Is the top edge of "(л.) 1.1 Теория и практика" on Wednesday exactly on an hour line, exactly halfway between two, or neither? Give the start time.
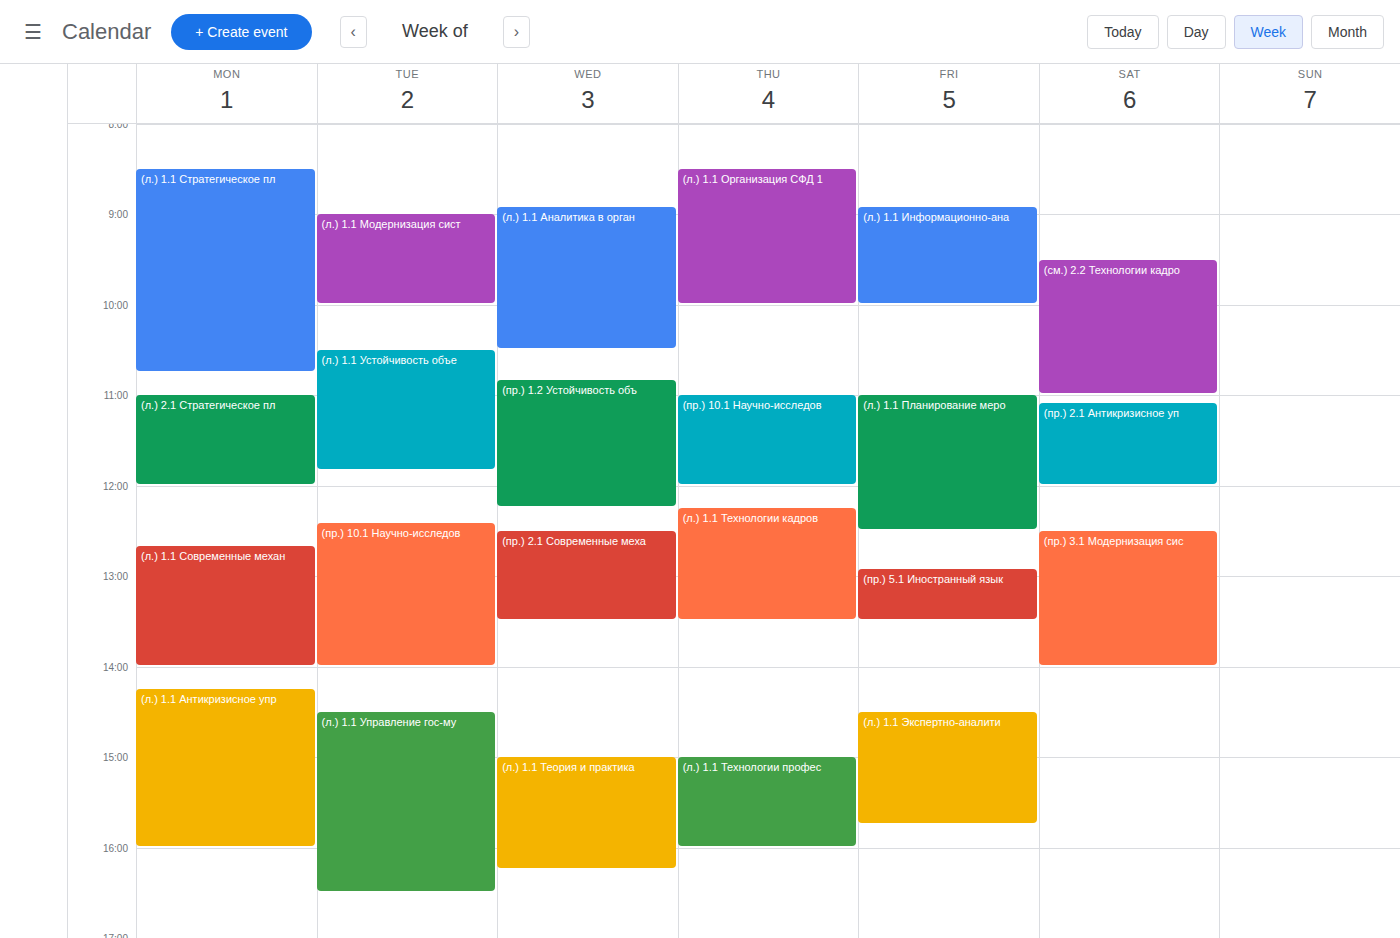
3:00 PM -- exactly on the 3 PM line.